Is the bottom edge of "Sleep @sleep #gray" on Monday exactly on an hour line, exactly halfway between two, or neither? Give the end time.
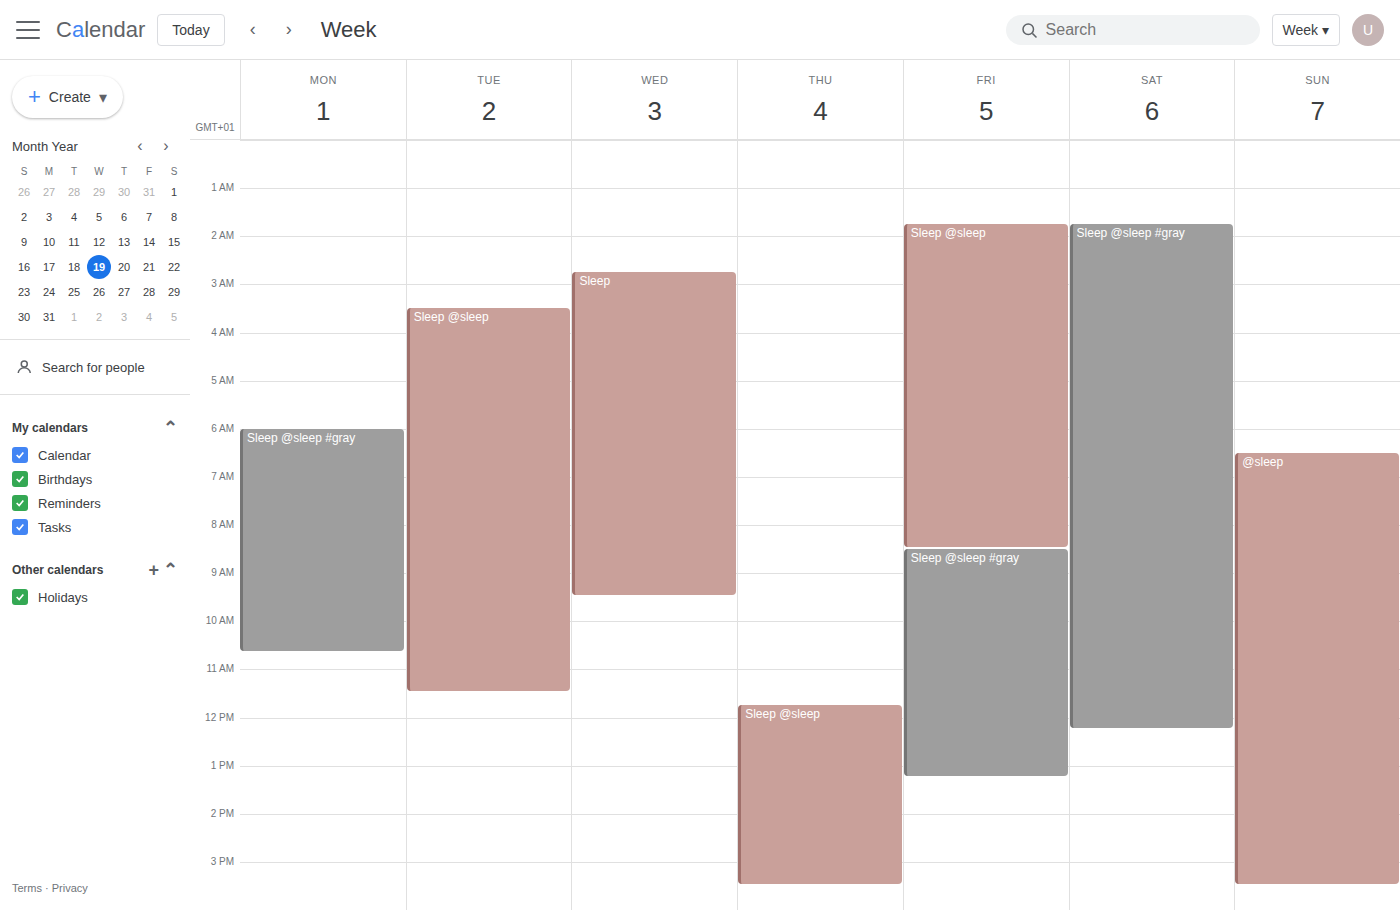
10:40 -- neither: 40 minutes below the 10:00 line and 20 minutes above the 11:00 line.